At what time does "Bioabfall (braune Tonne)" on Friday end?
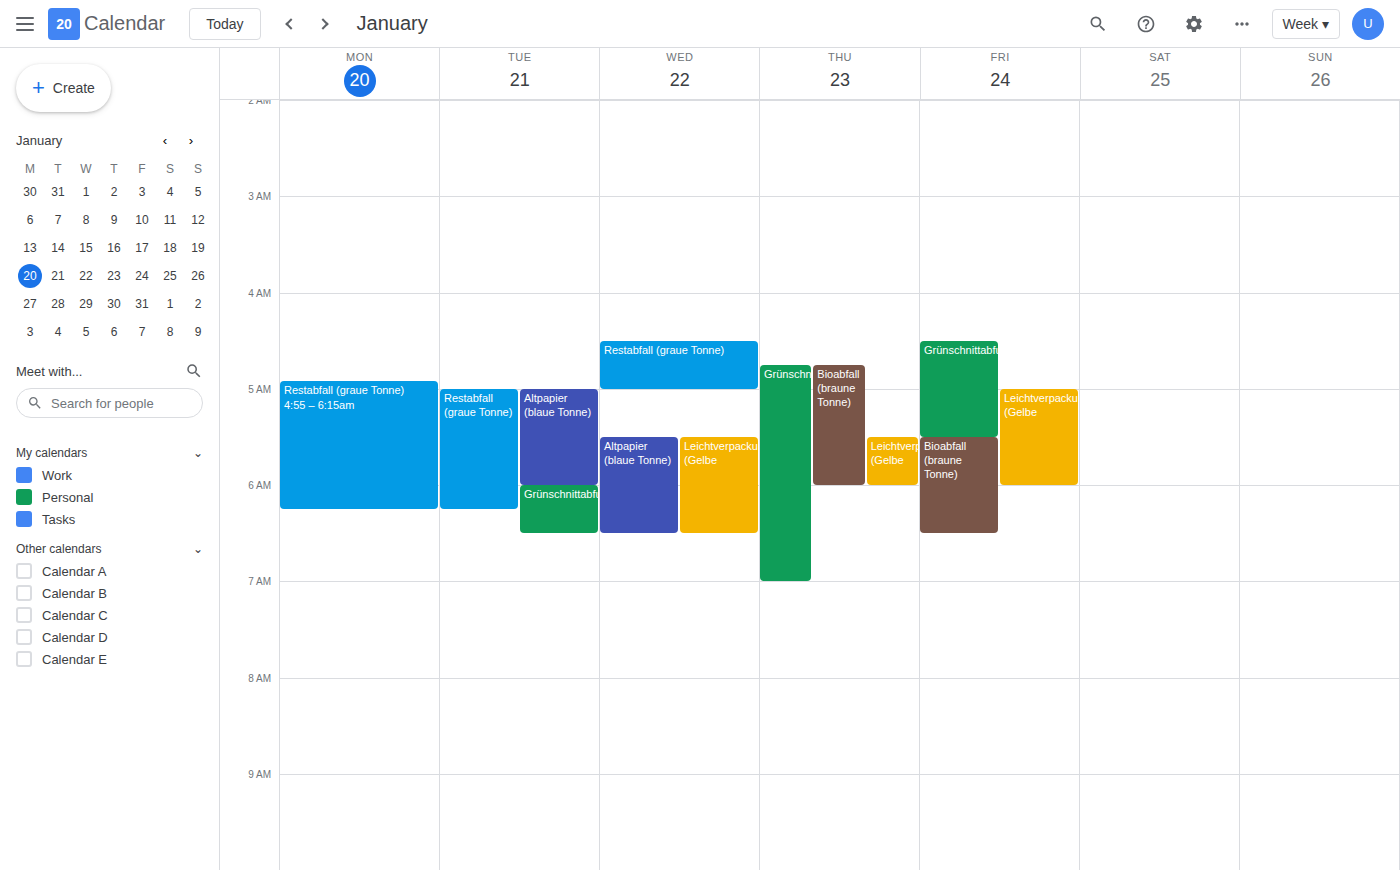
6:30 AM